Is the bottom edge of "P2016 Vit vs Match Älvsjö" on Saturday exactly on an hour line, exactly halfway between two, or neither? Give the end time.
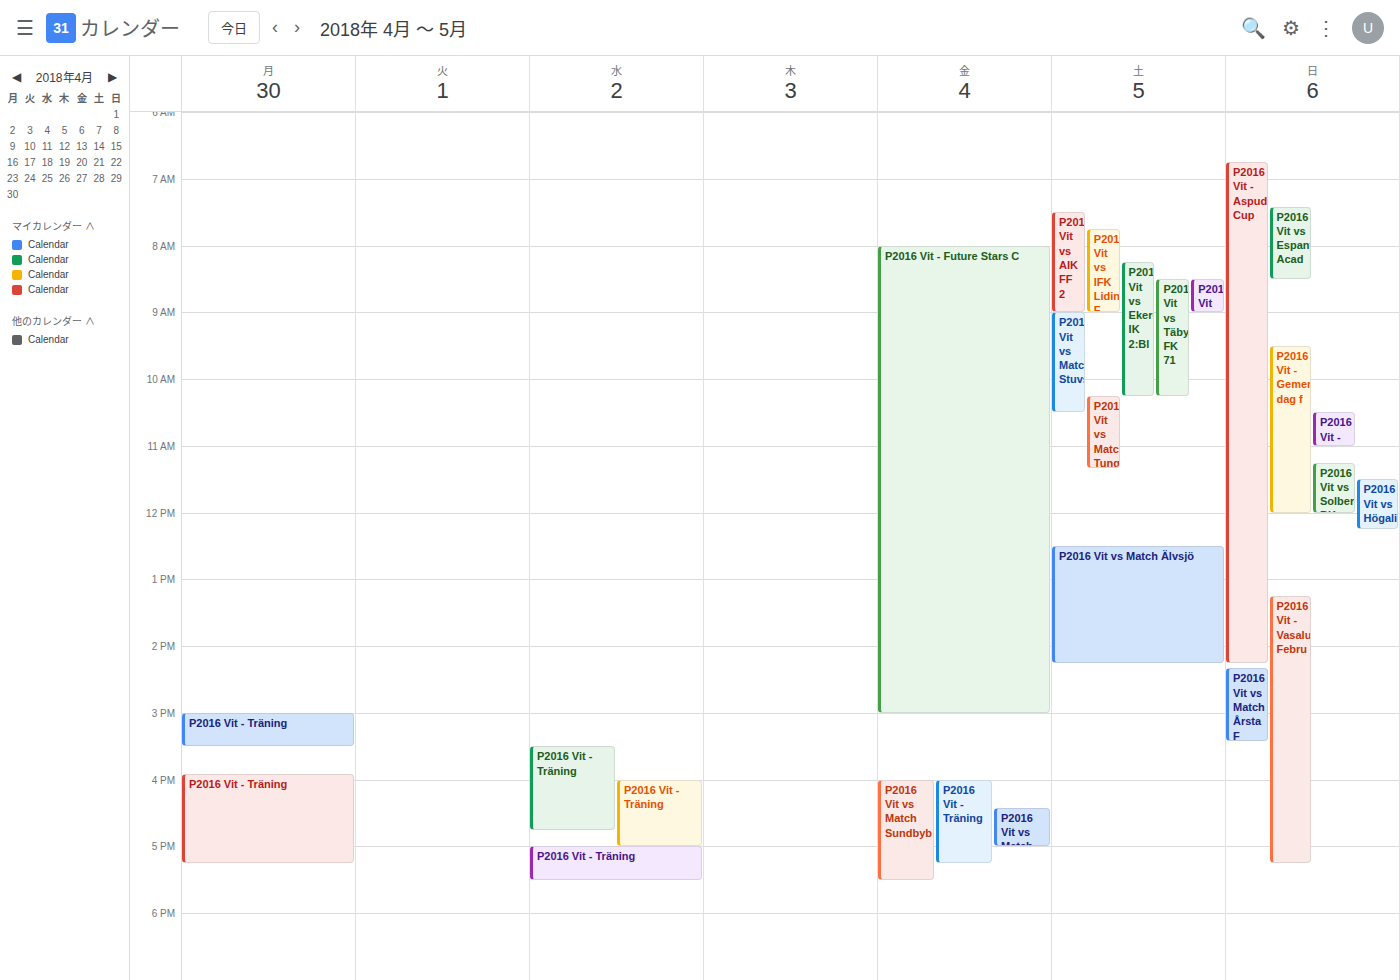
2:15 PM -- neither: a quarter of the way from the 2 PM line to the 3 PM line.